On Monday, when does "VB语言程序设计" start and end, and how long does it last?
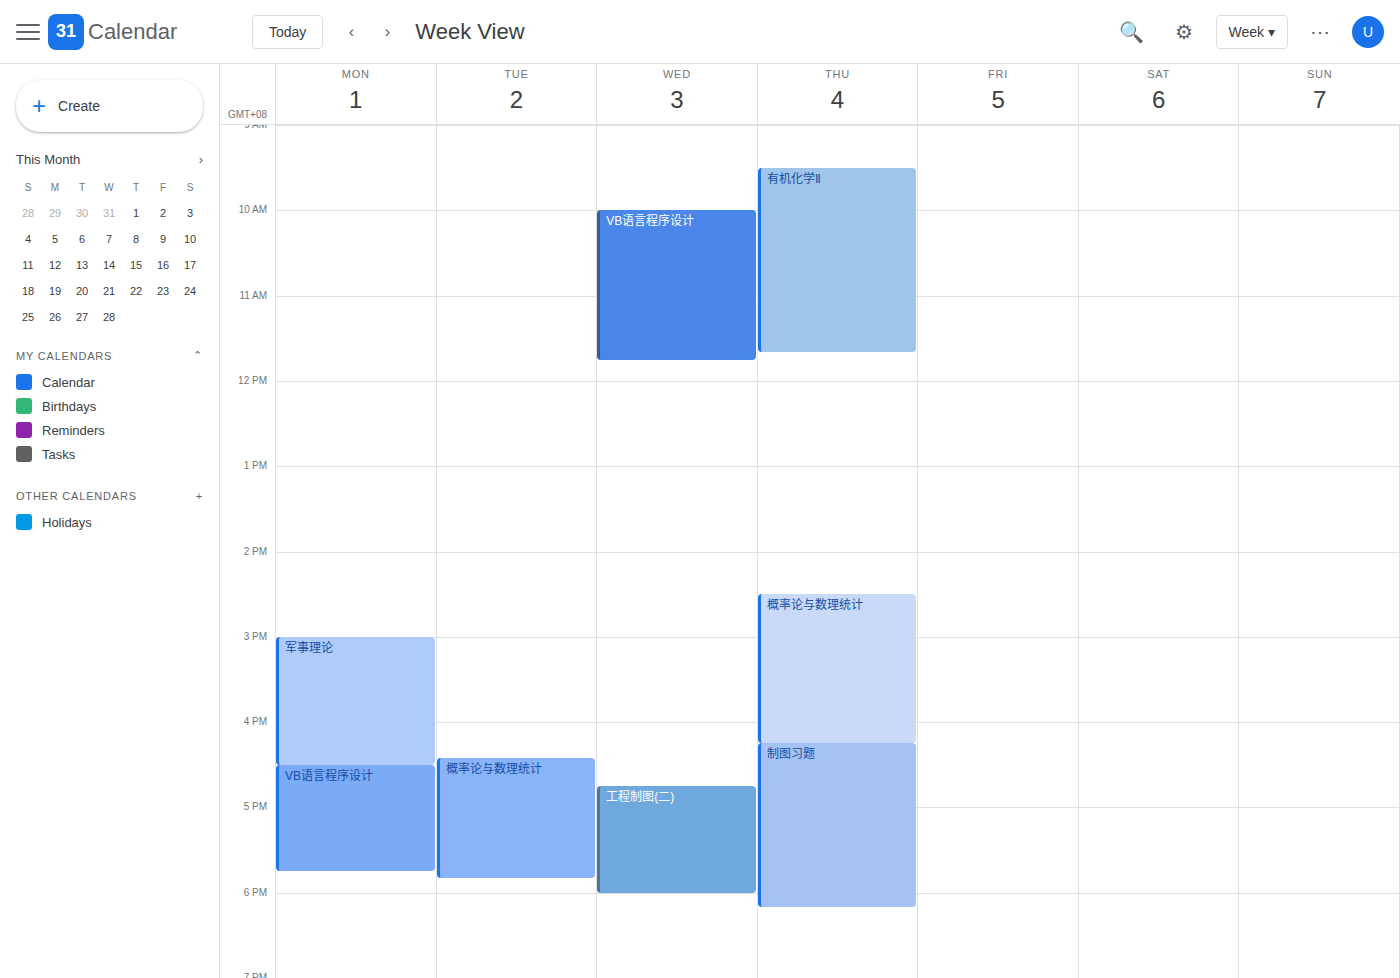
16:30 to 17:45, 1 hour 15 minutes